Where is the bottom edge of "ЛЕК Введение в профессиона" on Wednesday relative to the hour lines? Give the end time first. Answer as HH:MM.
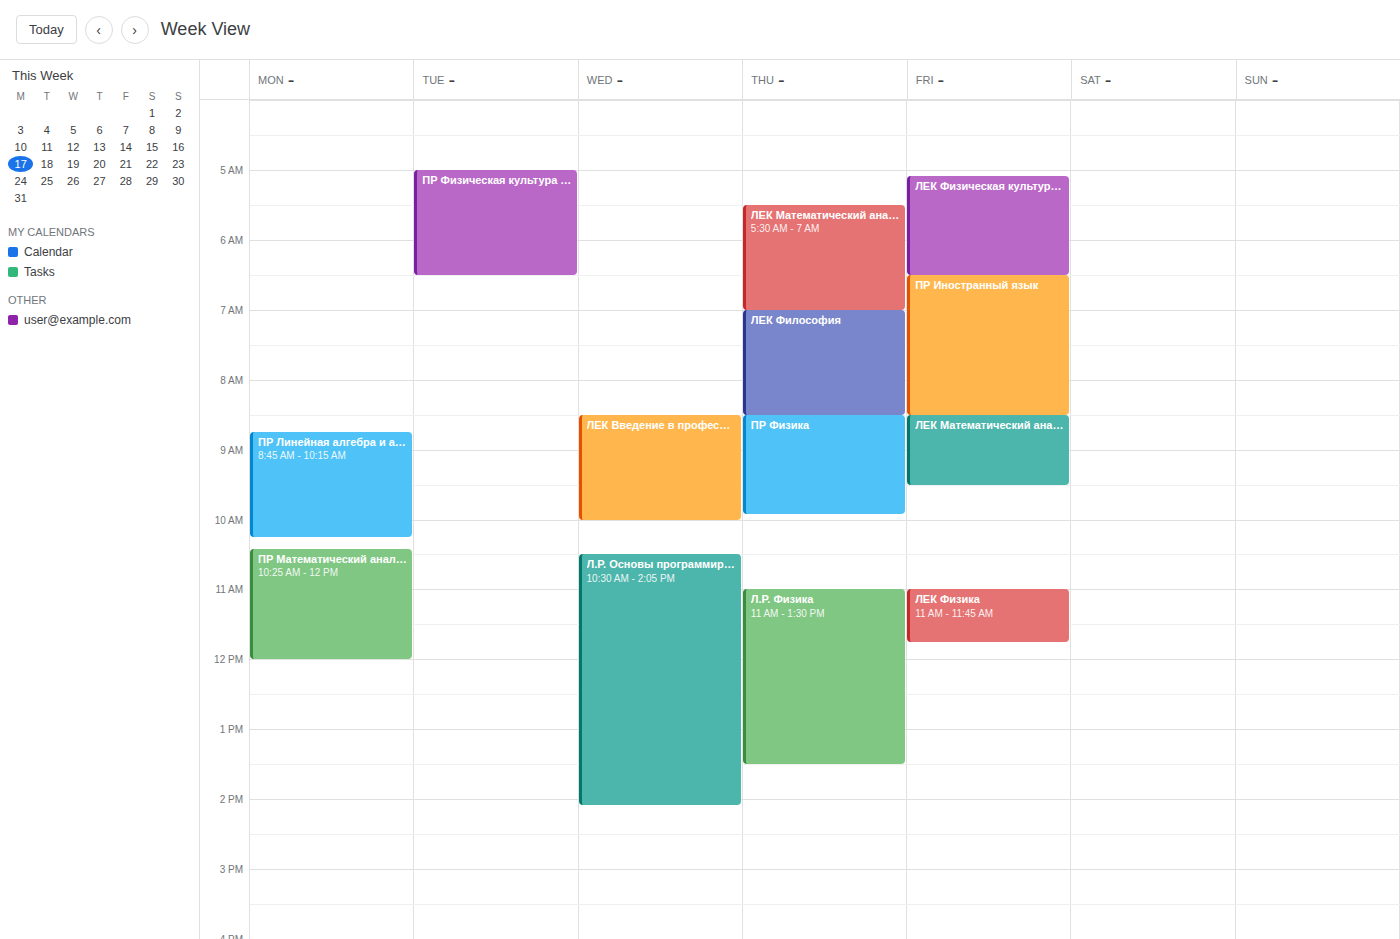
10:00 -- exactly on the 10:00 line.